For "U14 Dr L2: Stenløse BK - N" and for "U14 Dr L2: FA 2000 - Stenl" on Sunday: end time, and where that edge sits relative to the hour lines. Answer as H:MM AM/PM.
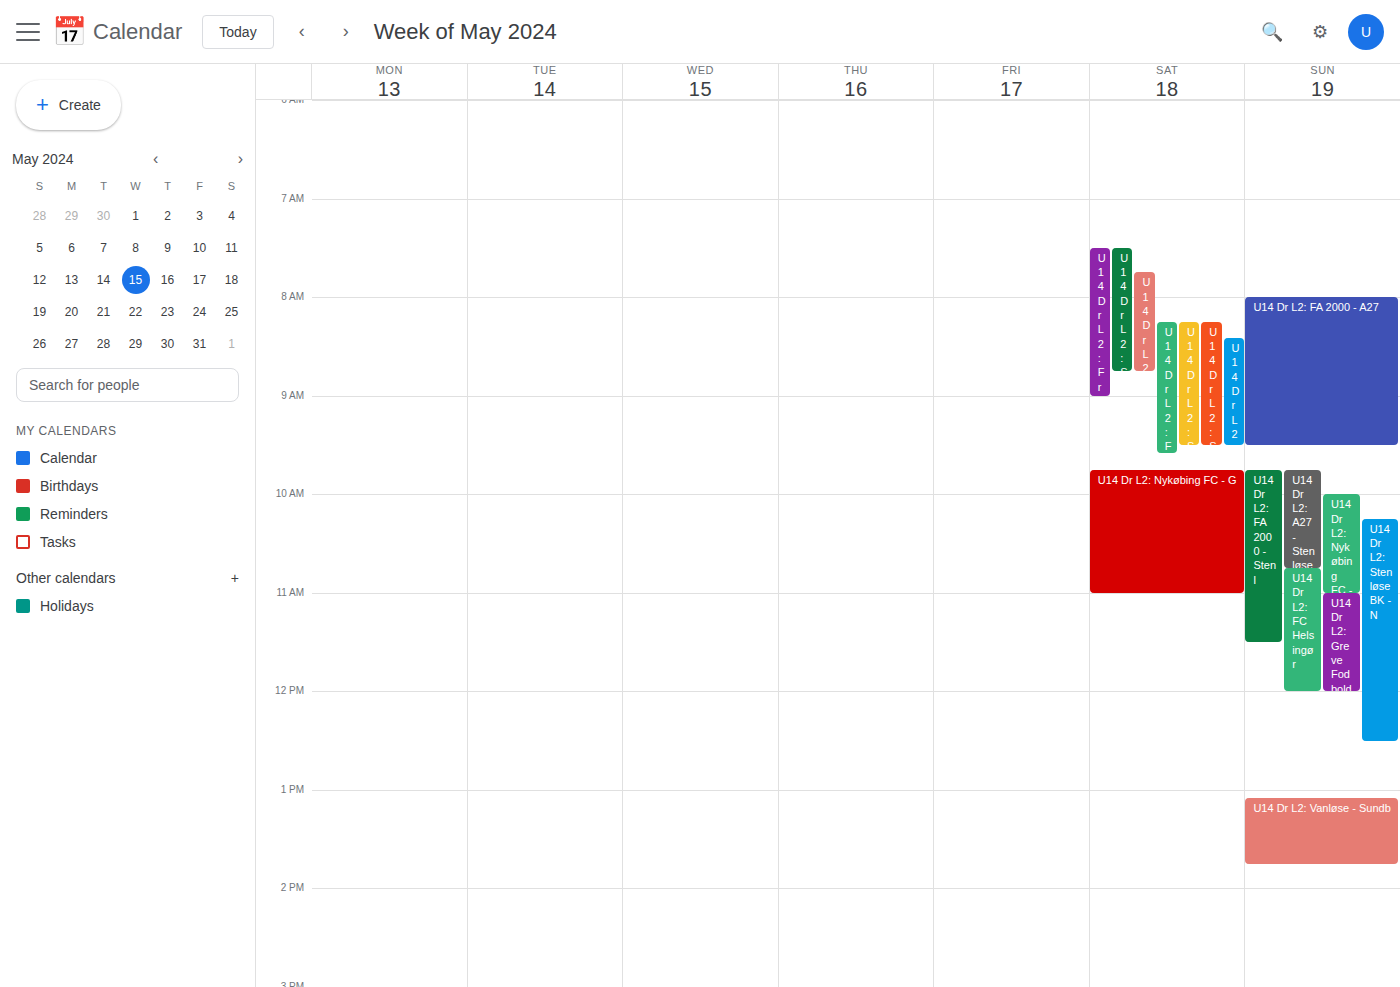
"U14 Dr L2: Stenløse BK - N": 12:30 PM, halfway between the 12 PM and 1 PM lines. "U14 Dr L2: FA 2000 - Stenl": 11:30 AM, halfway between the 11 AM and 12 PM lines.